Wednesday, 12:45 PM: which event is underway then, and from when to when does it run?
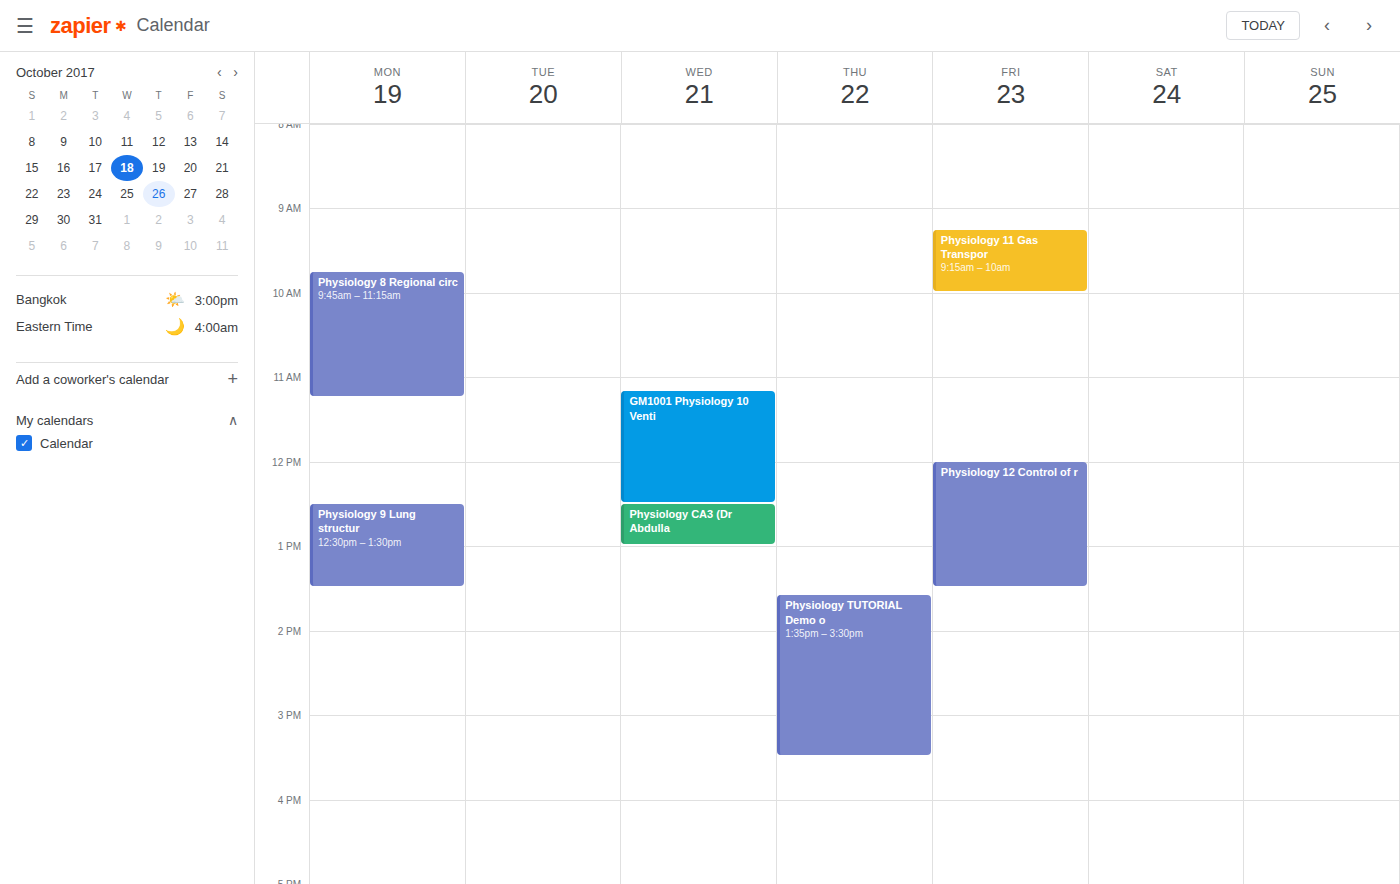
"Physiology CA3 (Dr Abdulla", 12:30 PM to 1:00 PM